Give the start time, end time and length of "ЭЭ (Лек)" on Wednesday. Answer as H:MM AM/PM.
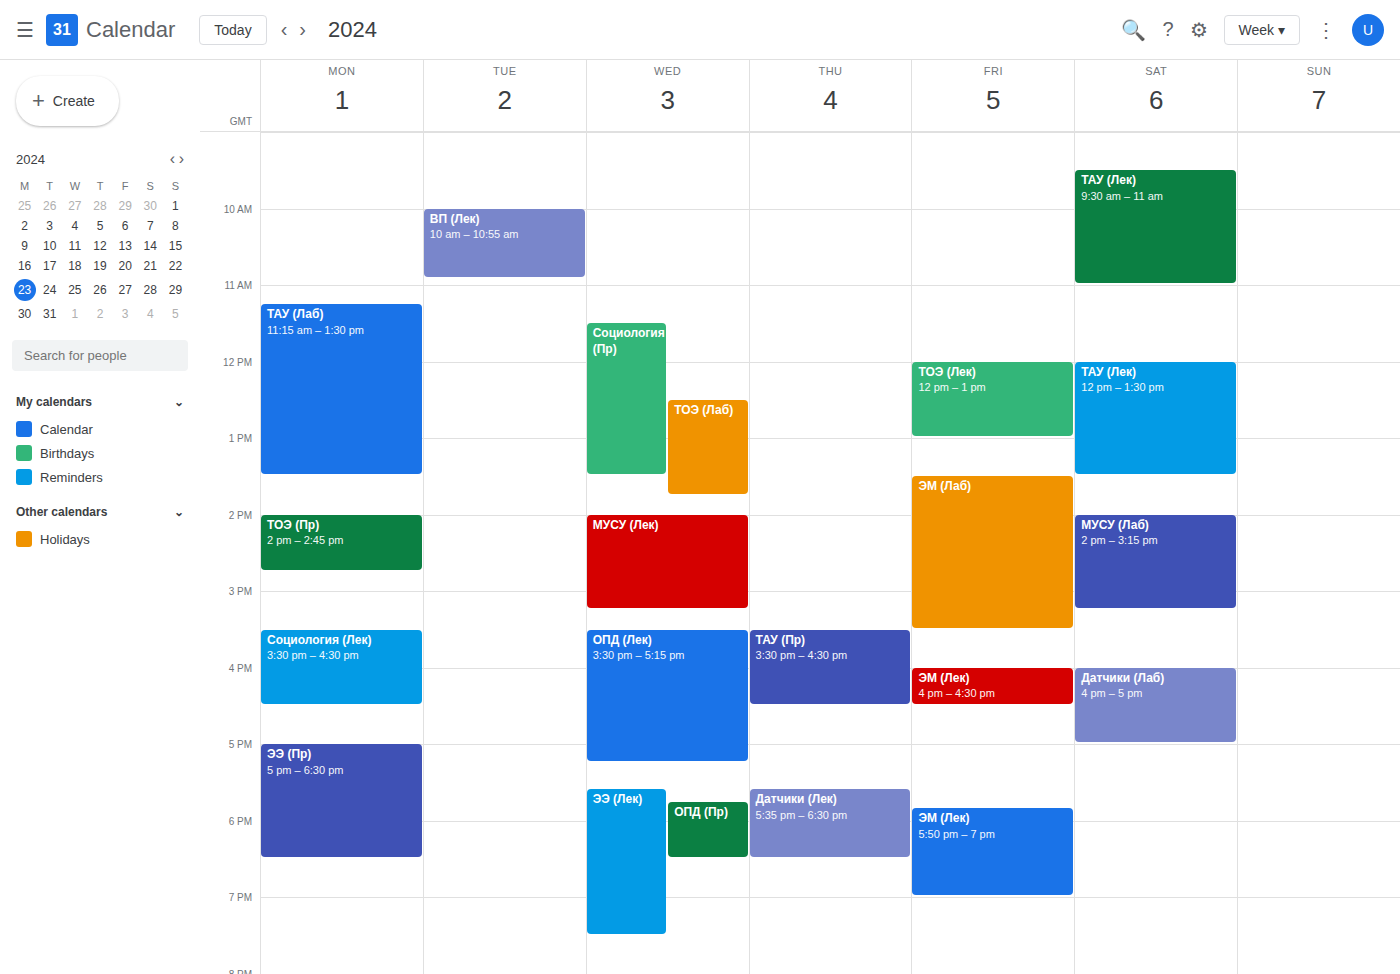
5:35 PM to 7:30 PM, 1 hour 55 minutes